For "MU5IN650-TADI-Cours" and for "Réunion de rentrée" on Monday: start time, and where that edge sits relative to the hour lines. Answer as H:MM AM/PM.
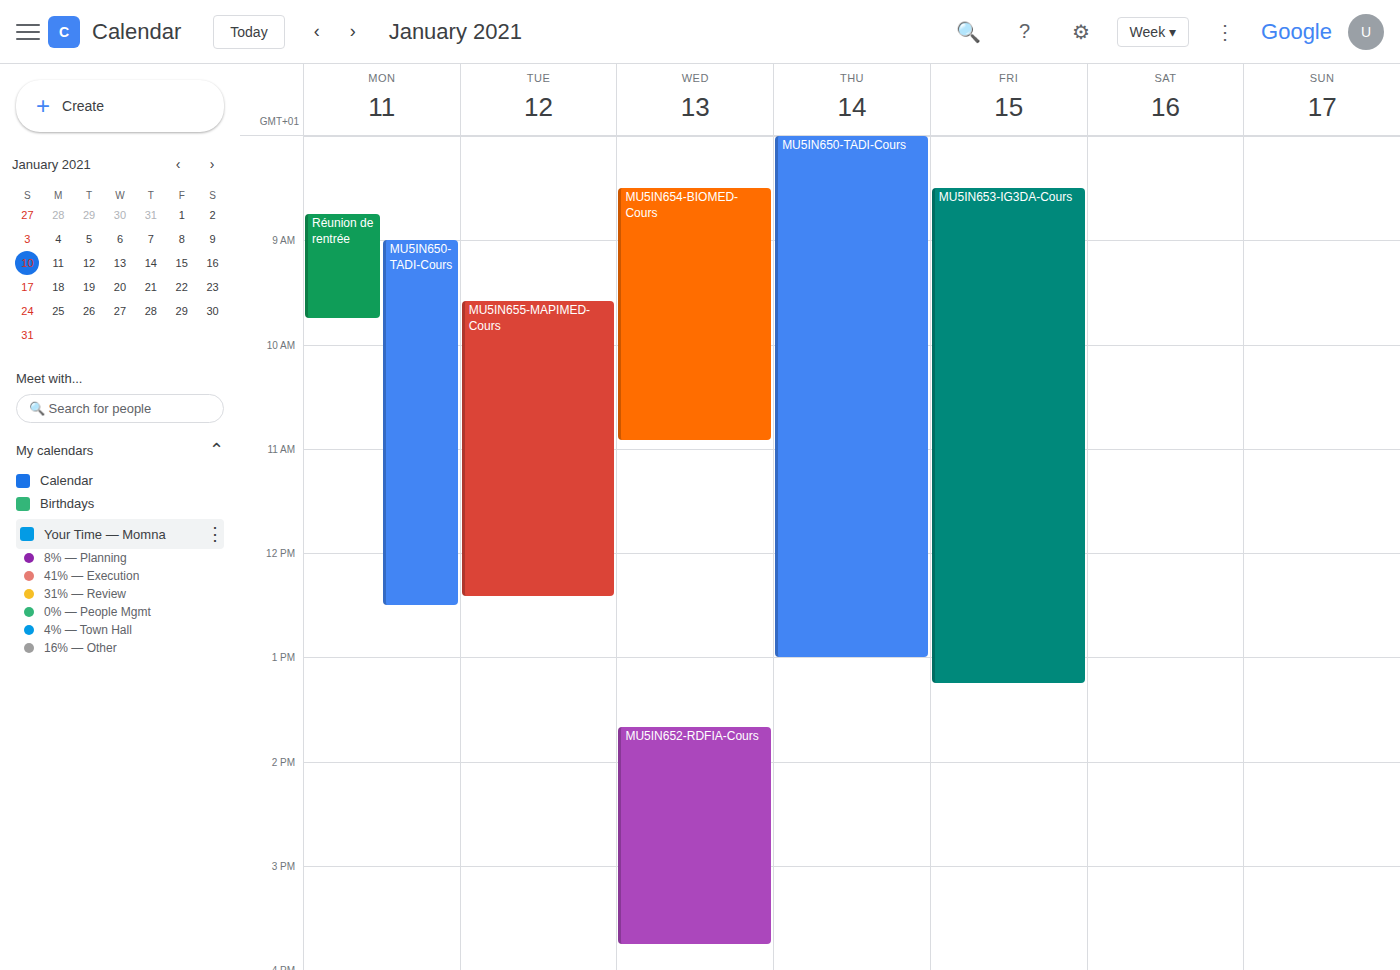
"MU5IN650-TADI-Cours": 9:00 AM, exactly on the 9 AM line. "Réunion de rentrée": 8:45 AM, neither: three quarters of the way from the 8 AM line to the 9 AM line.